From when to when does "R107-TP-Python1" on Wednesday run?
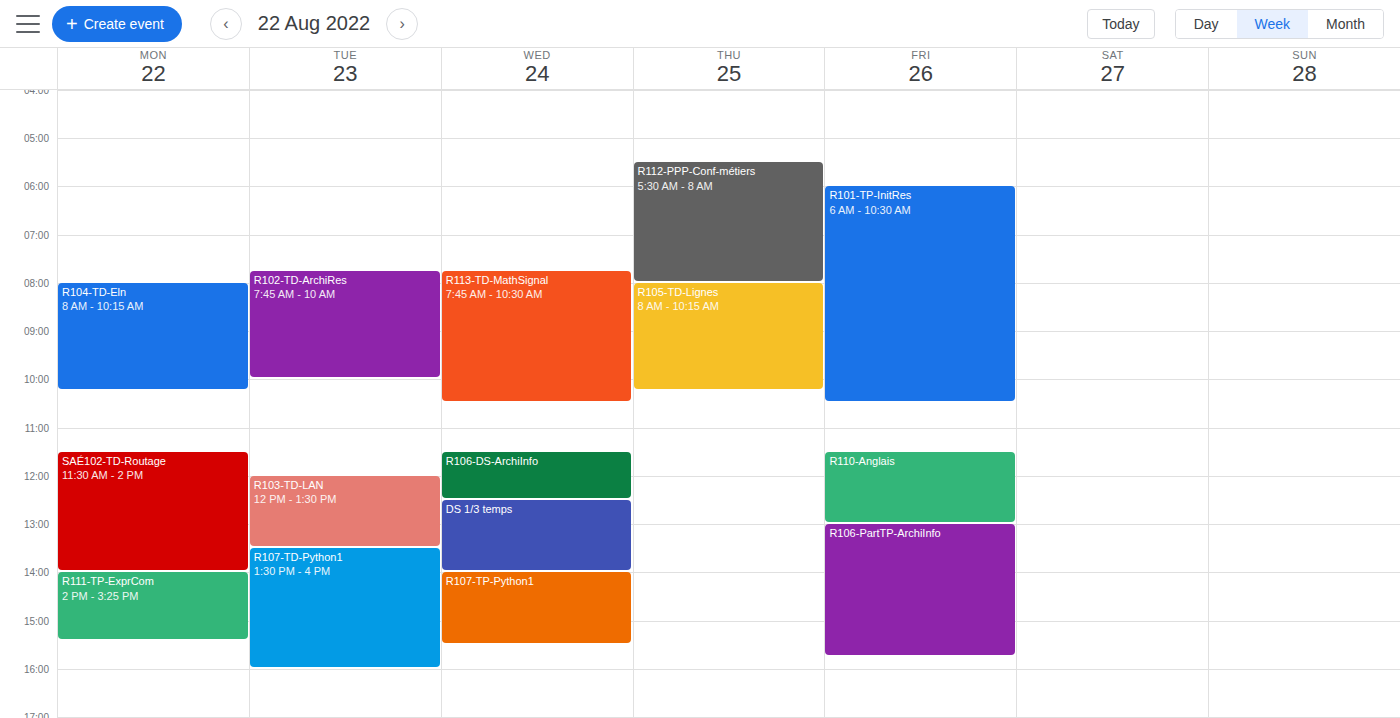
2:00 PM to 3:30 PM